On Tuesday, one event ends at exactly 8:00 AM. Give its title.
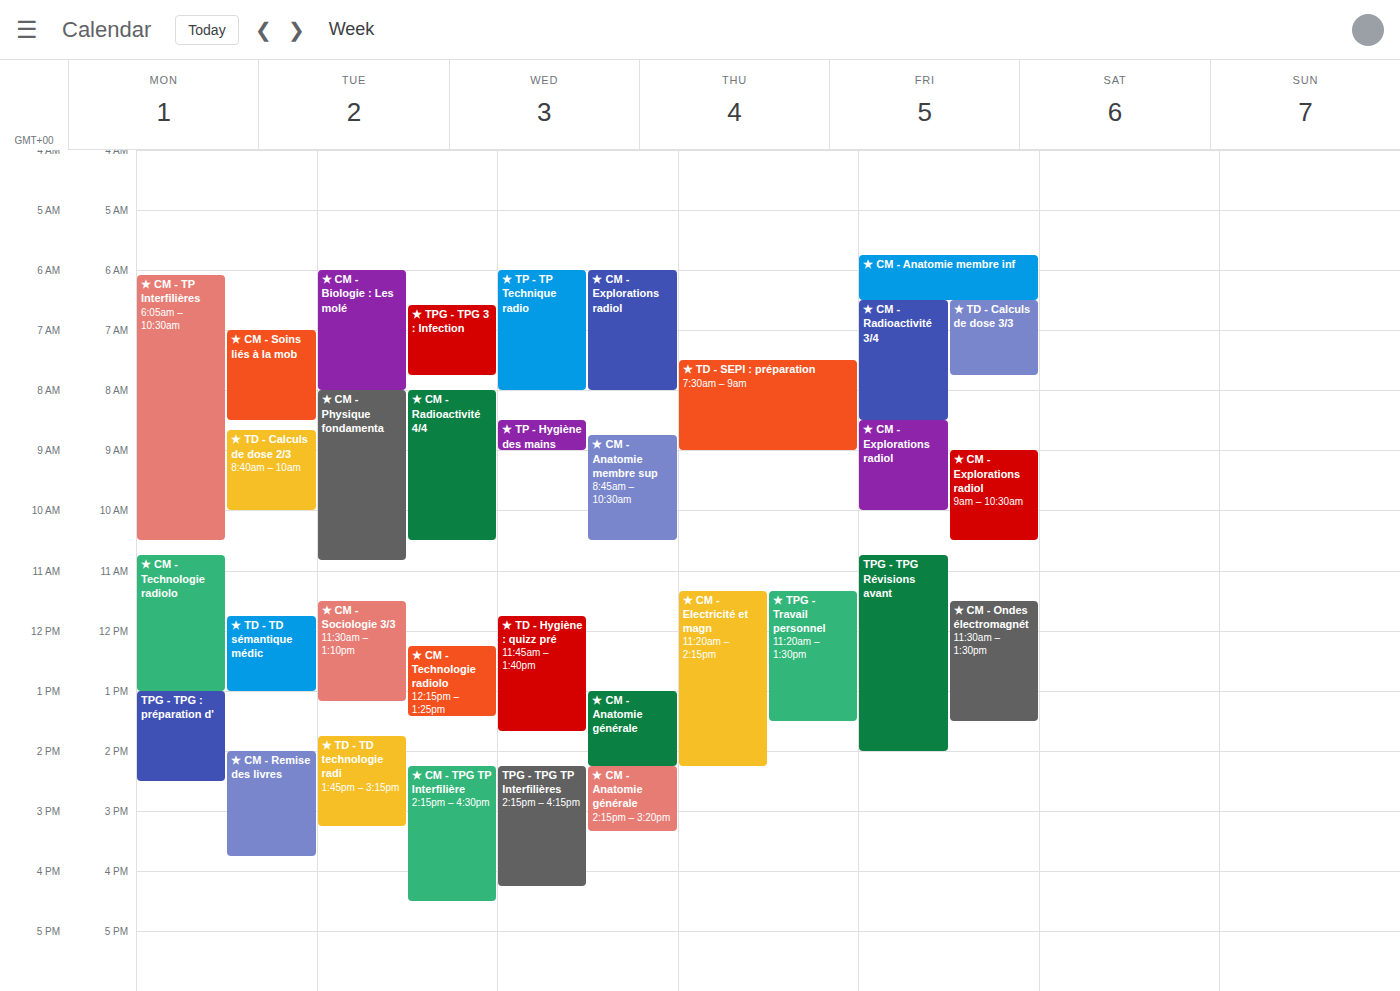
"★ CM - Biologie : Les molé"